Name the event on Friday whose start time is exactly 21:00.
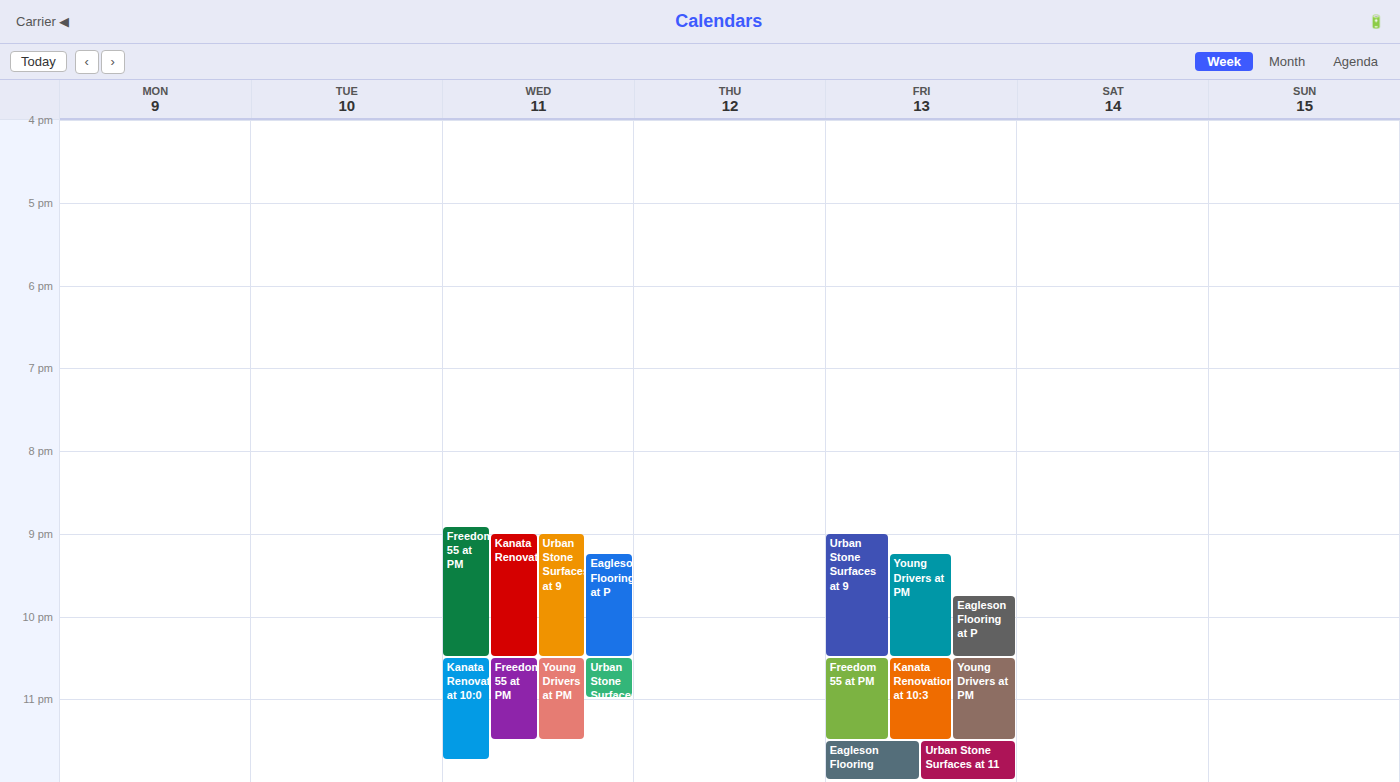
"Urban Stone Surfaces at 9"